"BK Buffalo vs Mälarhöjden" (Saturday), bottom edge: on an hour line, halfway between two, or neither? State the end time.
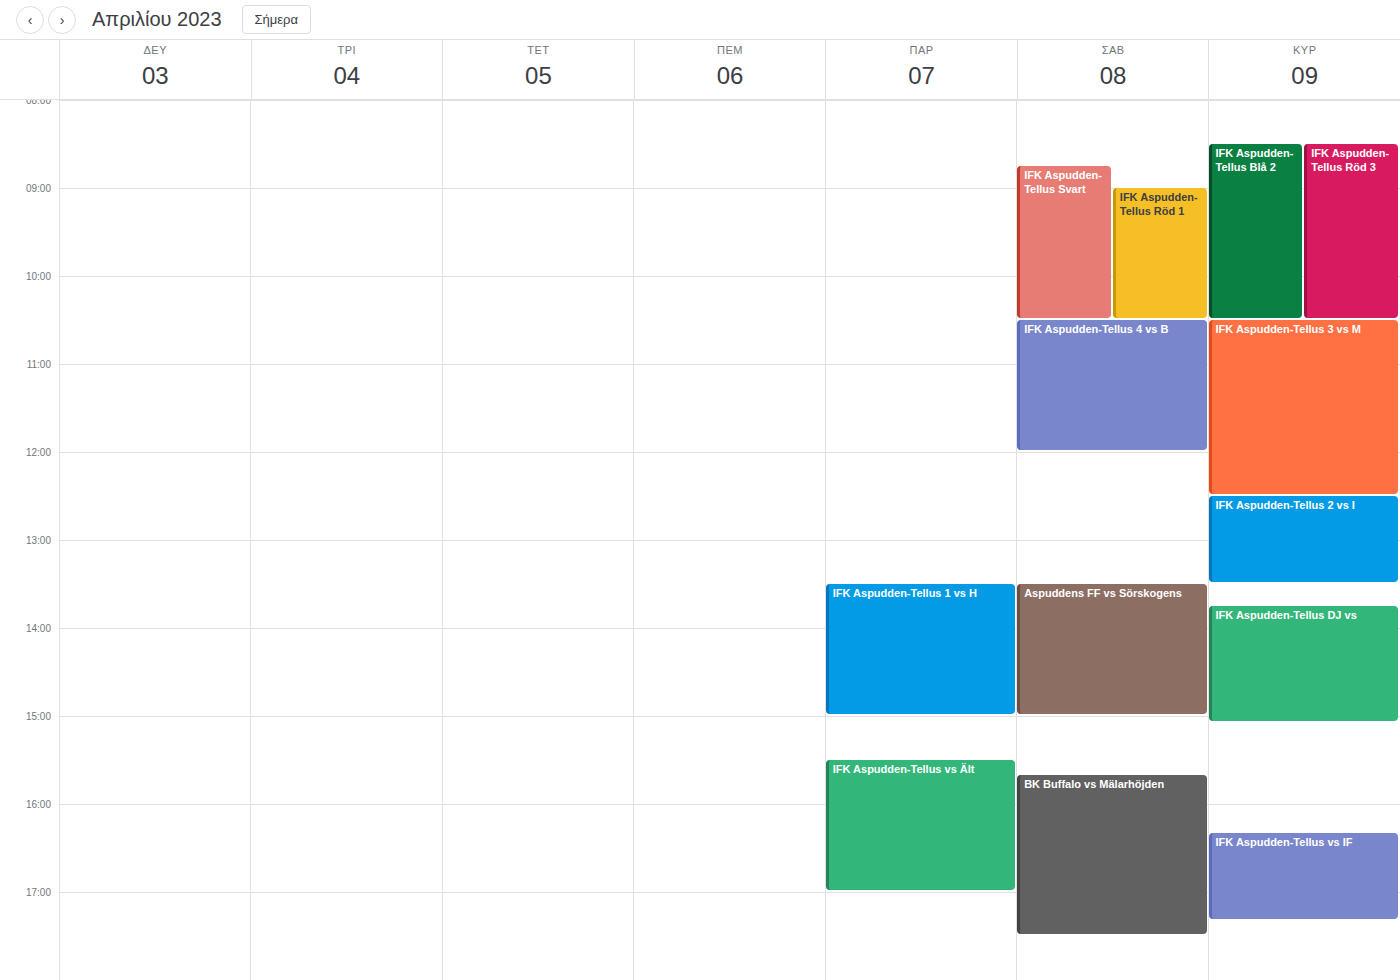
5:30 PM -- halfway between the 5 PM and 6 PM lines.